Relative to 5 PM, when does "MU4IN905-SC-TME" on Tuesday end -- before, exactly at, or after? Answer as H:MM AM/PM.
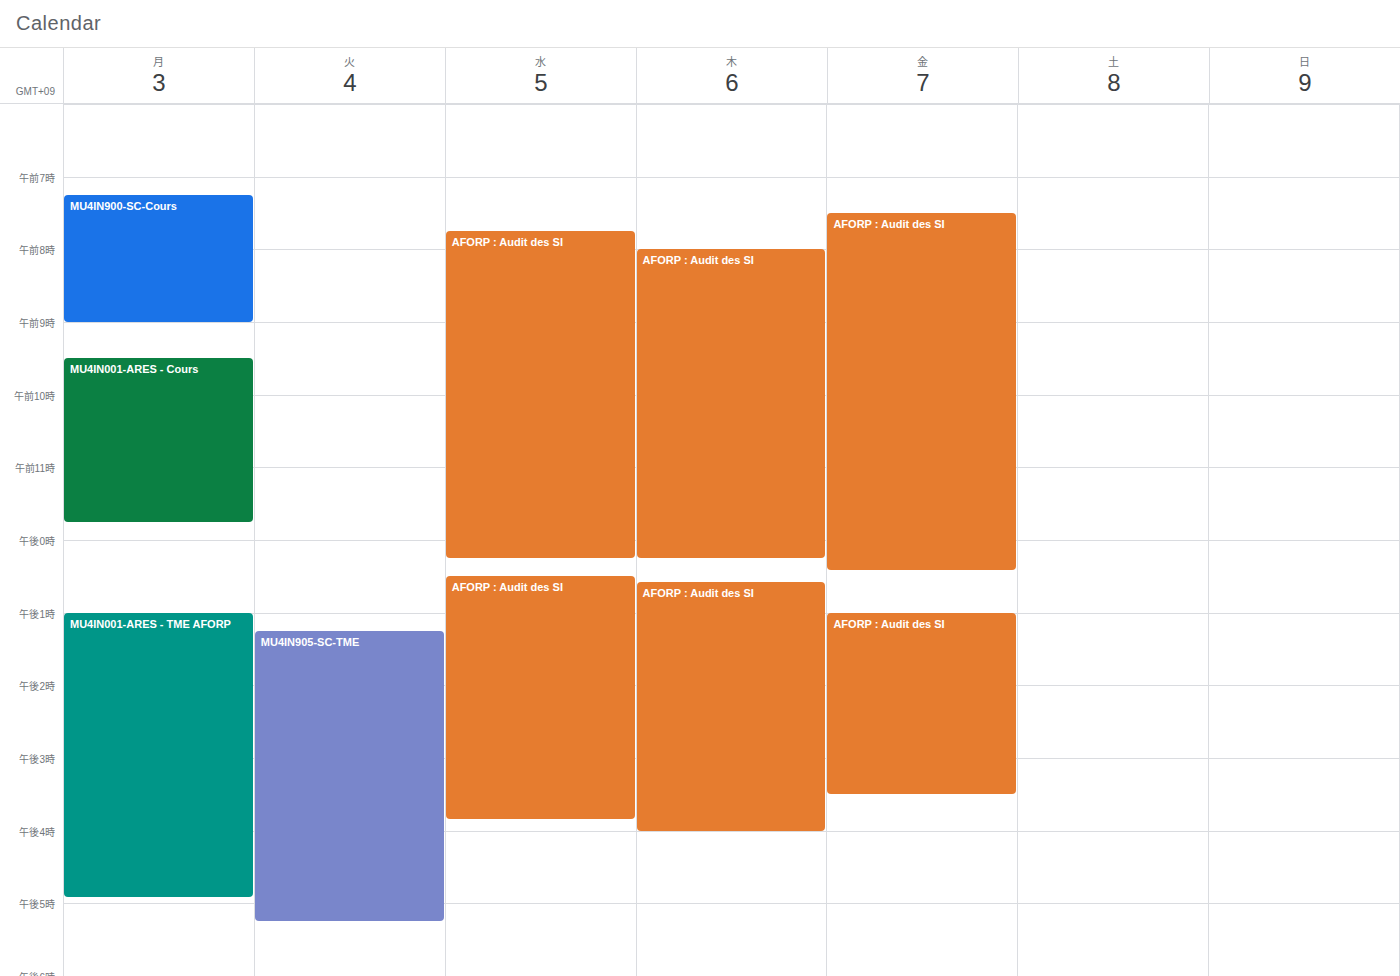
5:15 PM -- after 5 PM, 15 minutes below the 5 PM line.